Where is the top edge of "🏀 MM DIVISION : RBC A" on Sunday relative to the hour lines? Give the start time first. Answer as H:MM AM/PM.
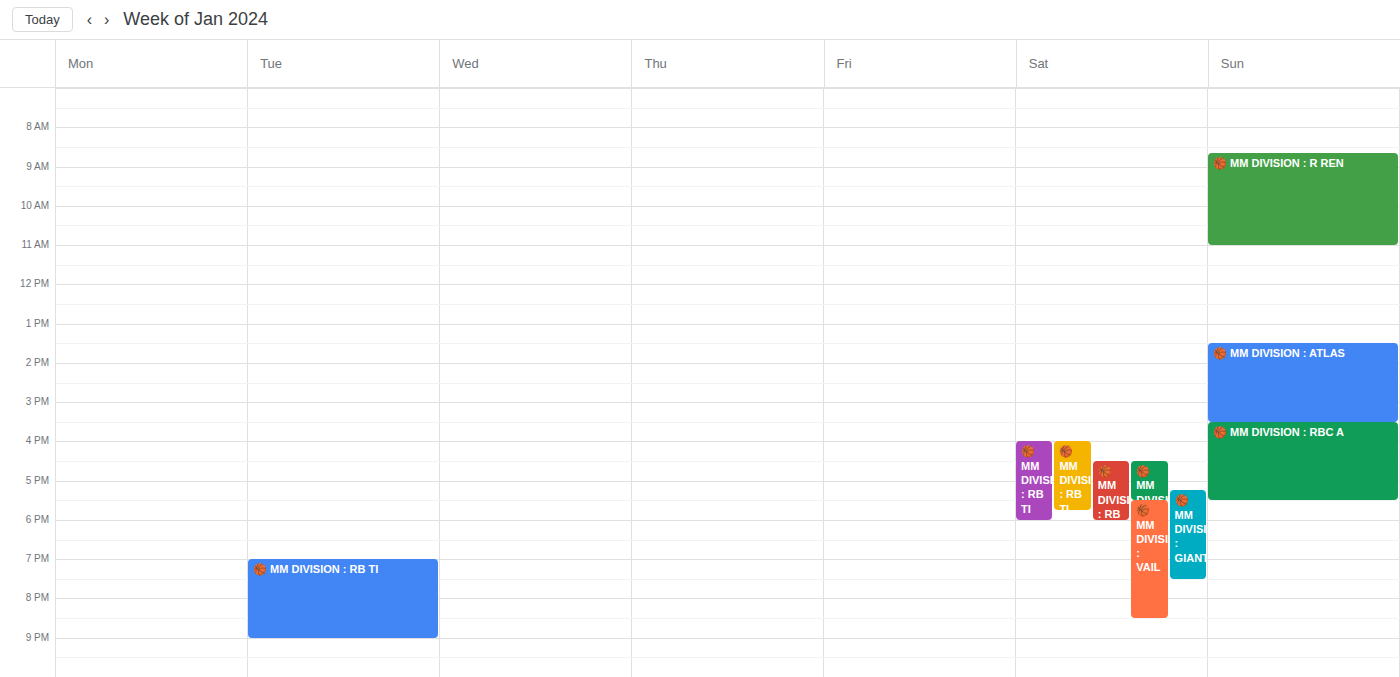
3:30 PM -- halfway between the 3 PM and 4 PM lines.